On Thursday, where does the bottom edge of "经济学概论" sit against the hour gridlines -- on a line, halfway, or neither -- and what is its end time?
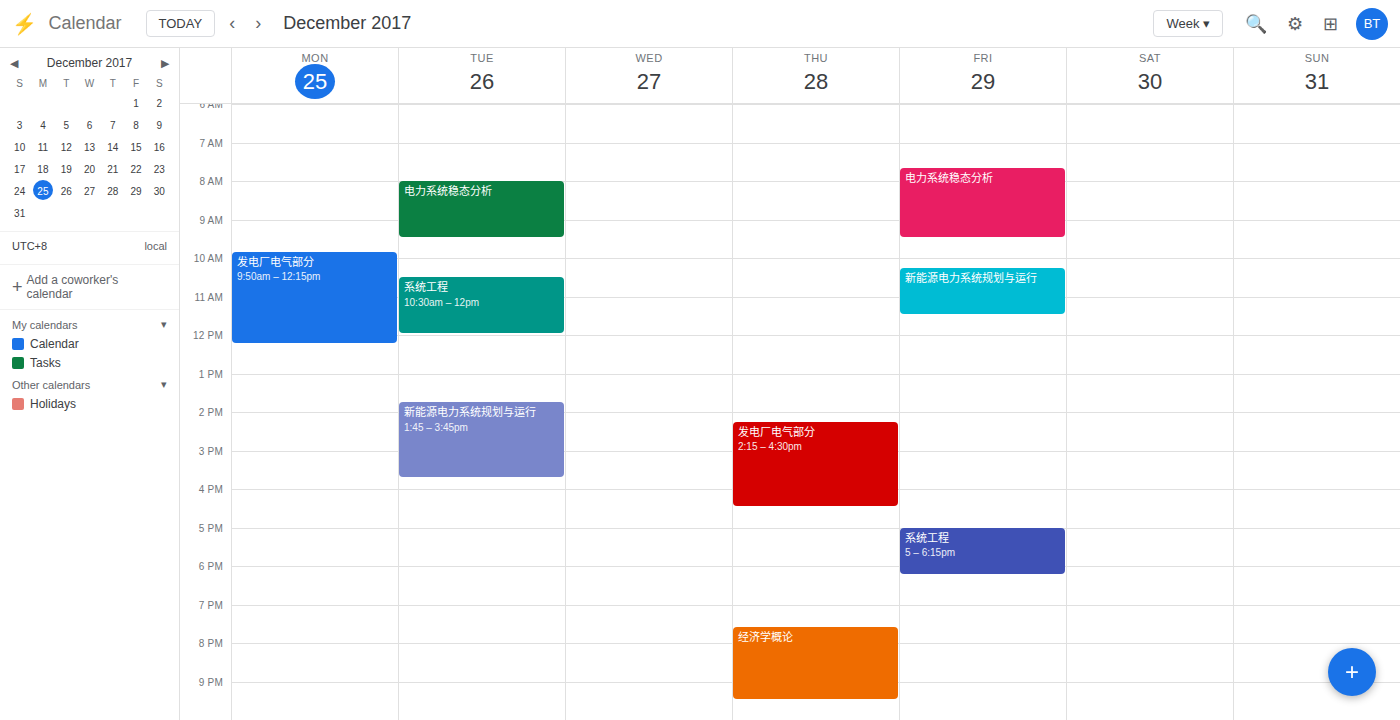
9:30 PM -- halfway between the 9 PM and 10 PM lines.